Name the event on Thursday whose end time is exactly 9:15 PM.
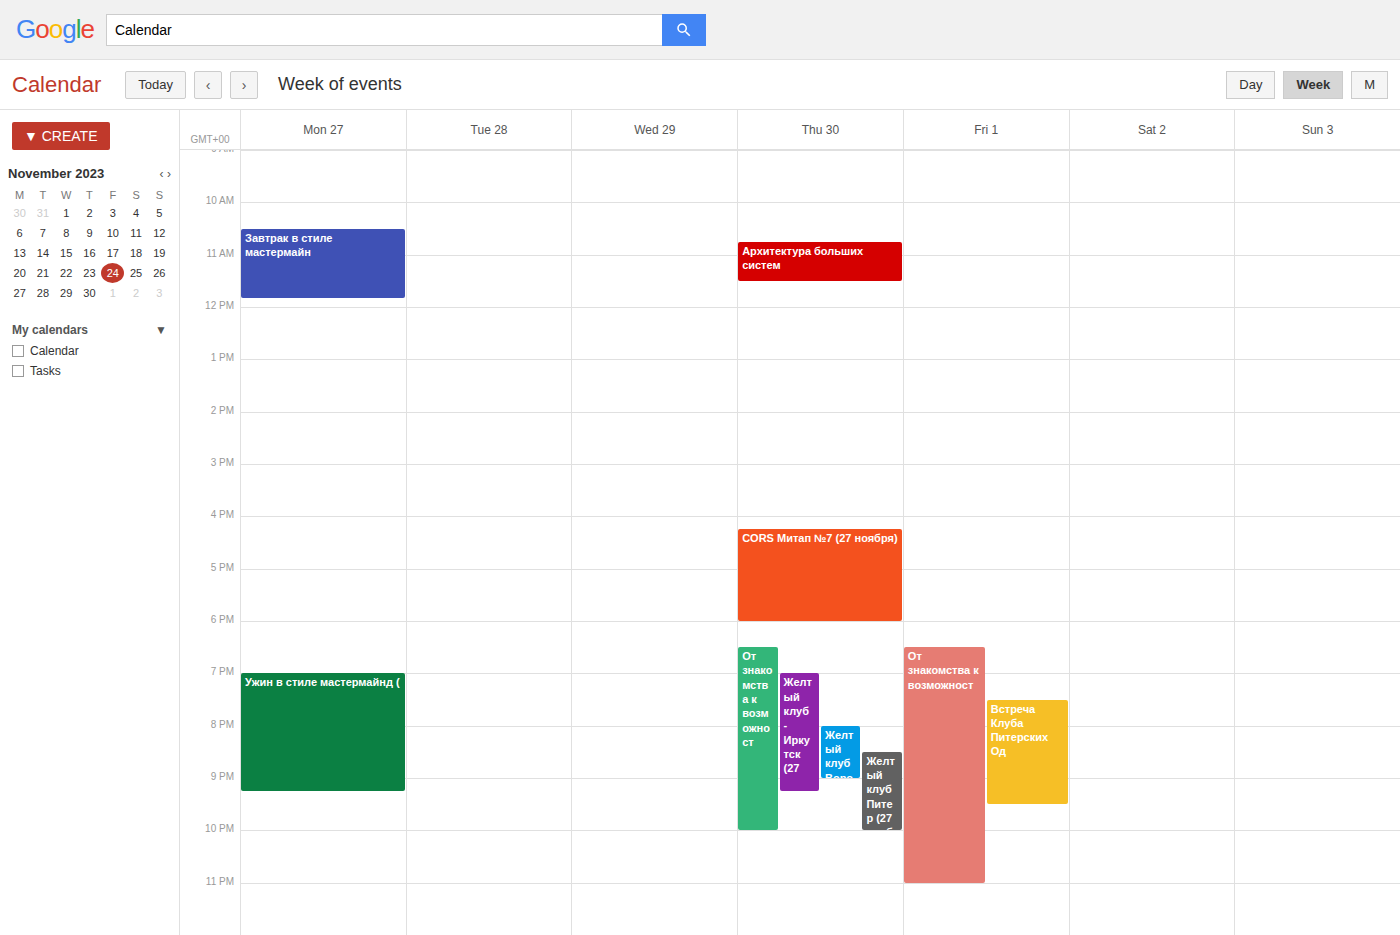
"Желтый клуб - Иркутск (27"